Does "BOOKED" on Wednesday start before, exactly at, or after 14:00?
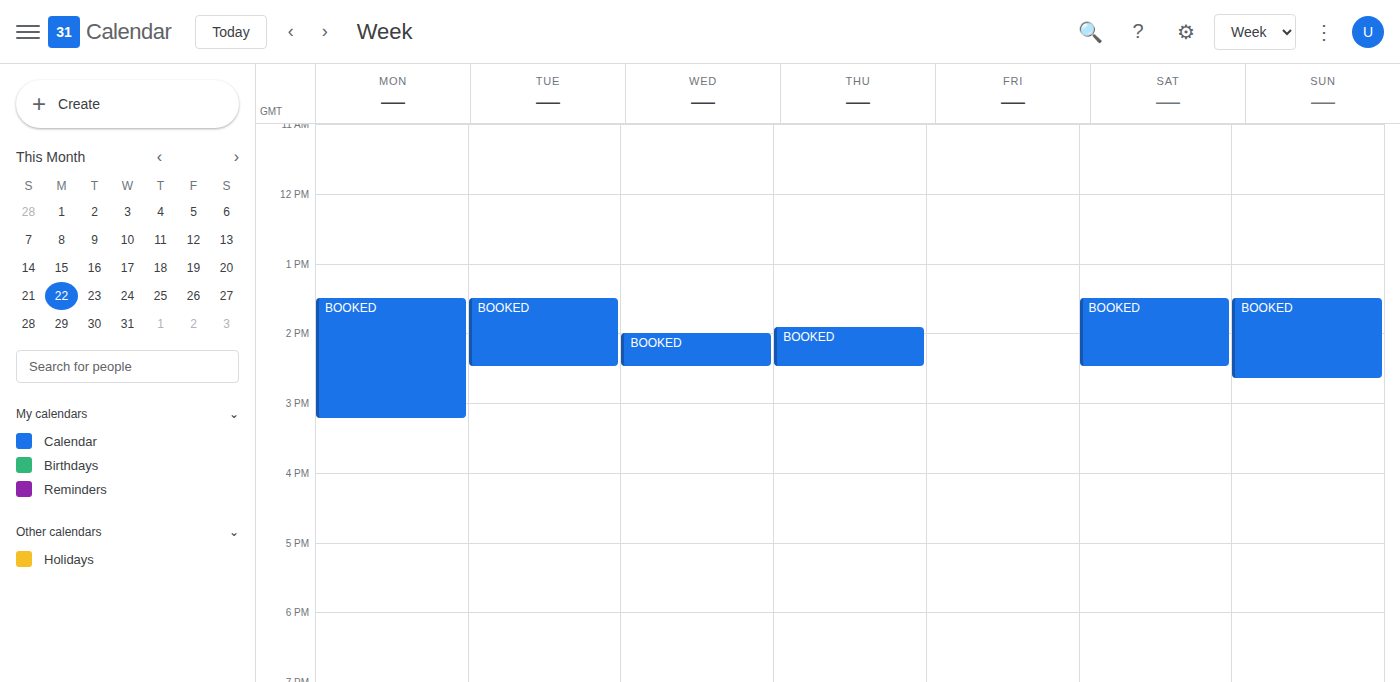
14:00 -- exactly at 14:00, on the 14:00 line.